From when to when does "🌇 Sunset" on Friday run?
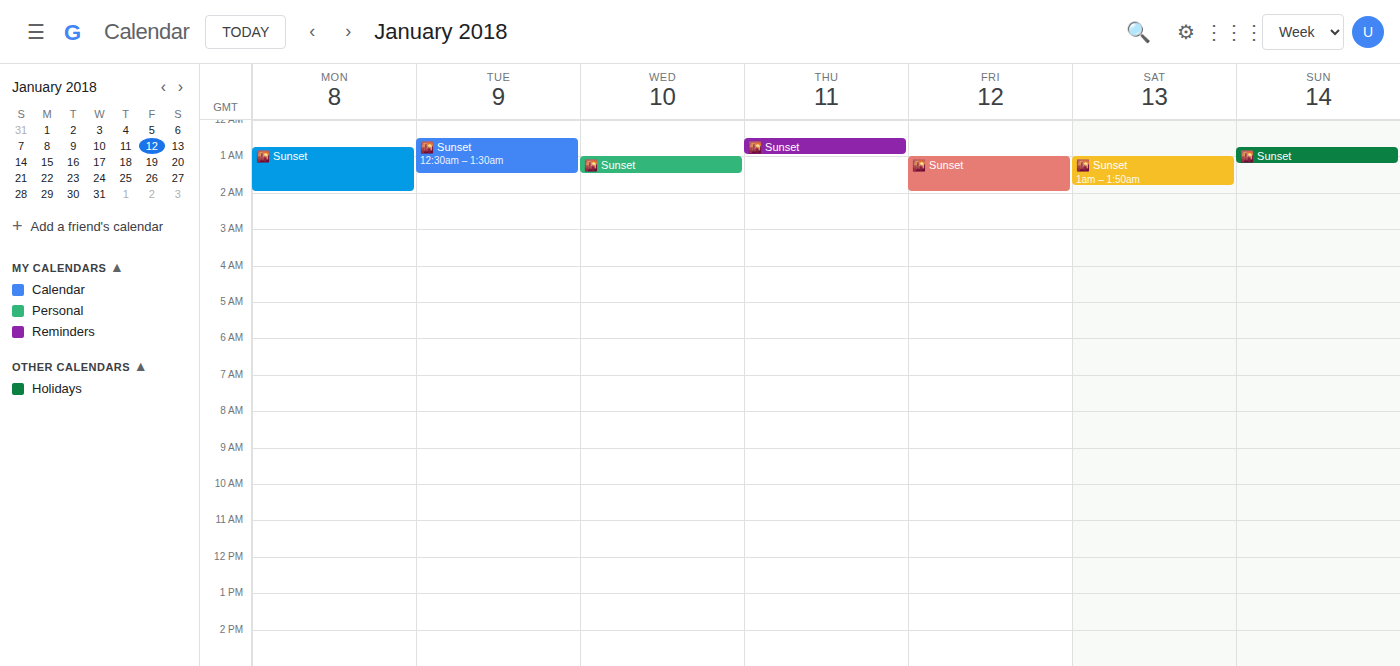
1:00 AM to 2:00 AM